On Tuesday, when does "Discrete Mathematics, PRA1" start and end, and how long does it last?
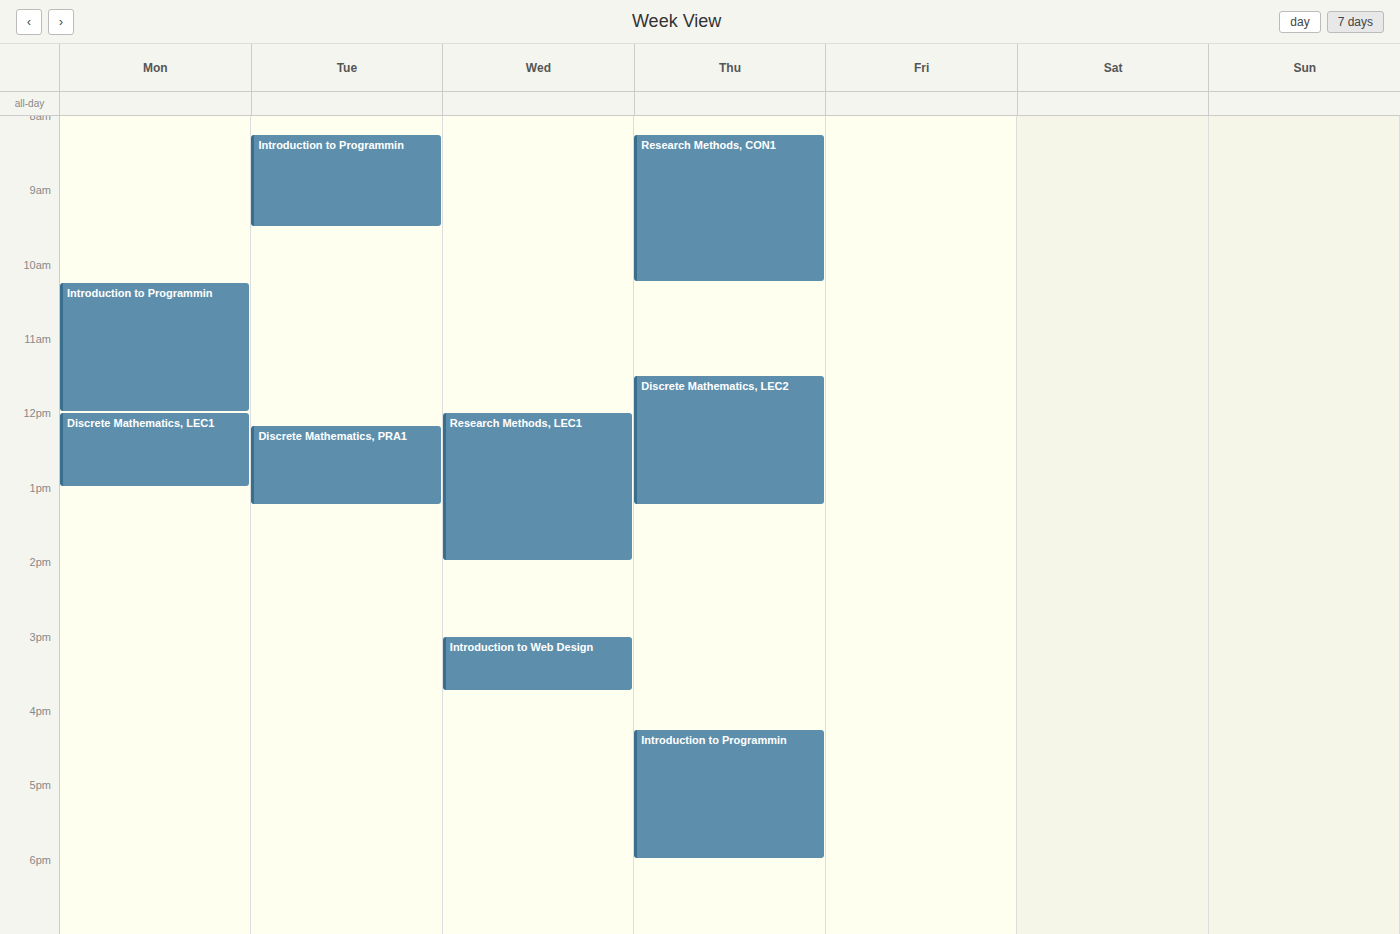
12:10 PM to 1:15 PM, 1 hour 5 minutes